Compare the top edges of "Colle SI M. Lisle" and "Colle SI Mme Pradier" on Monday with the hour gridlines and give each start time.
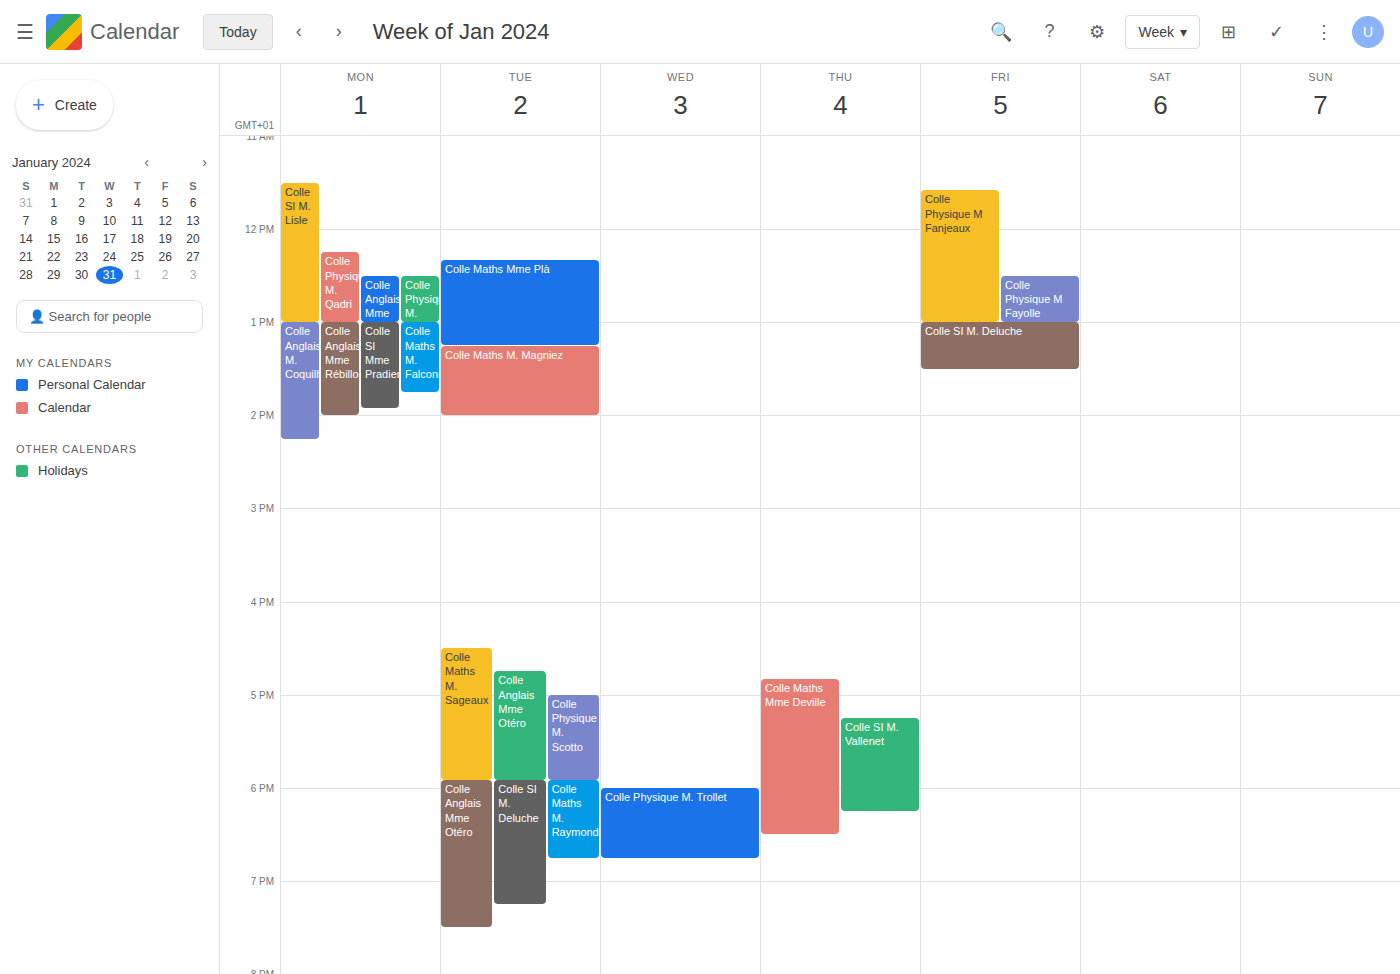
"Colle SI M. Lisle": 11:30, halfway between the 11:00 and 12:00 lines. "Colle SI Mme Pradier": 13:00, exactly on the 13:00 line.